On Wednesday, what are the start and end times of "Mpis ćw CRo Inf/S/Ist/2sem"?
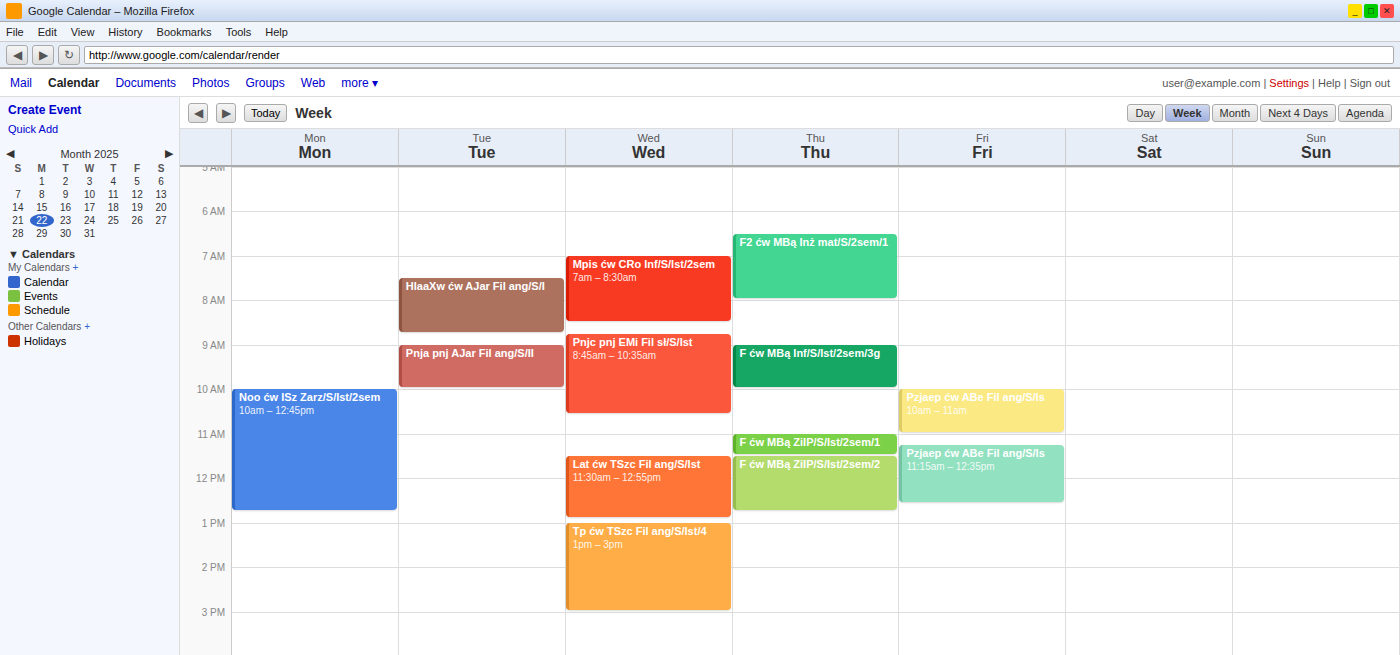
07:00 to 08:30